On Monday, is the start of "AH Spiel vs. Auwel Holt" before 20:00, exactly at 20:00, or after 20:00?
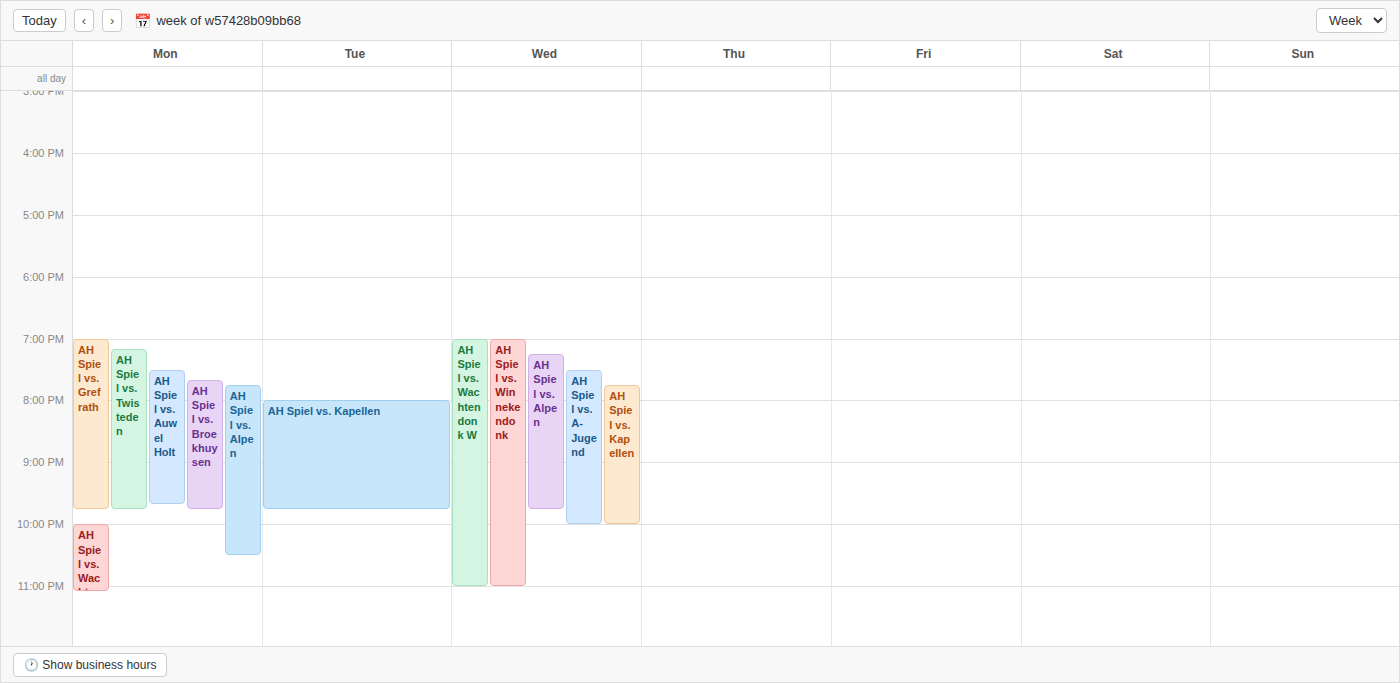
19:30 -- before 20:00, 30 minutes above the 20:00 line.